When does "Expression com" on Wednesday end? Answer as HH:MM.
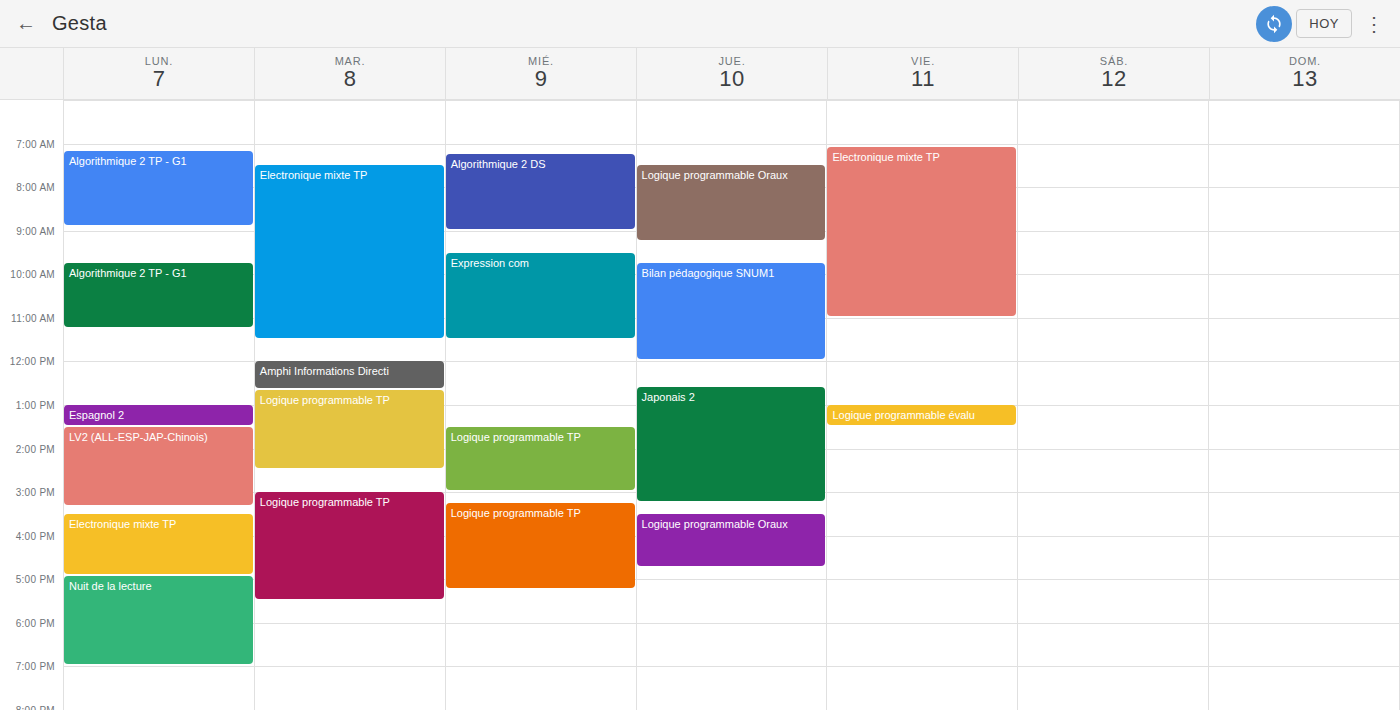
11:30